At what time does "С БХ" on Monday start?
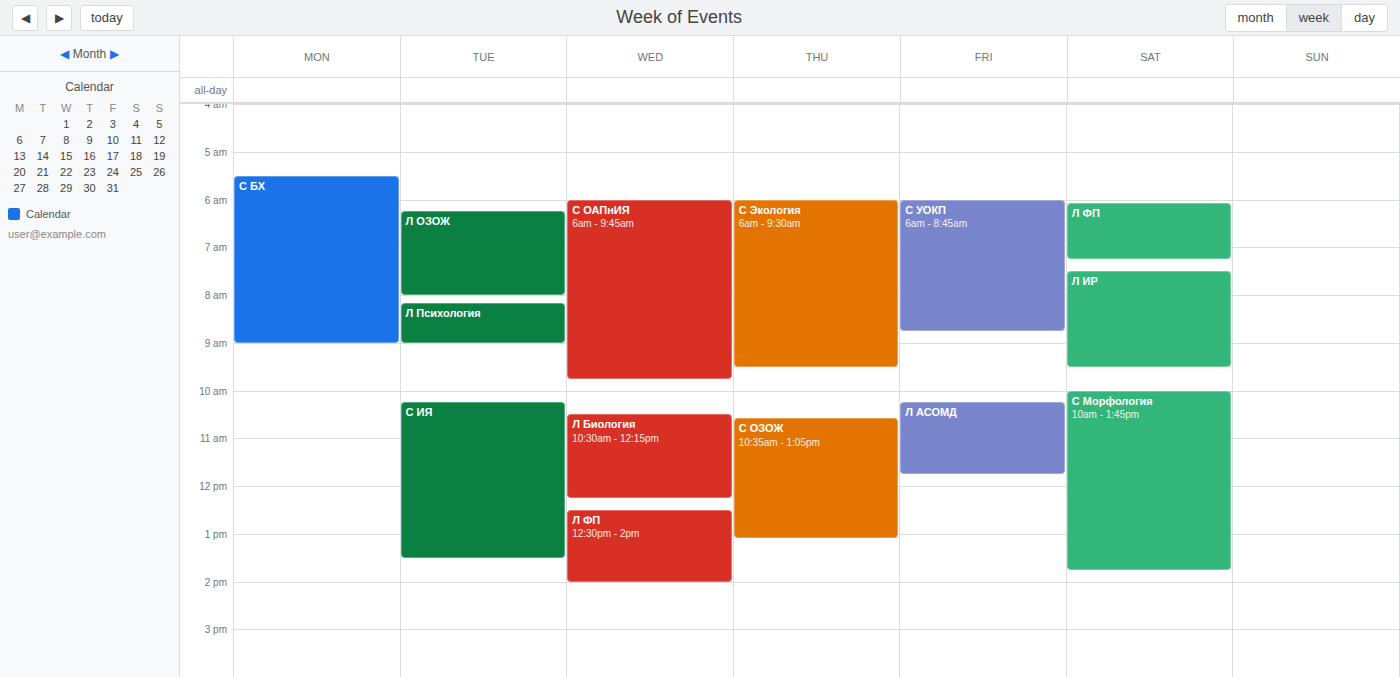
5:30 AM